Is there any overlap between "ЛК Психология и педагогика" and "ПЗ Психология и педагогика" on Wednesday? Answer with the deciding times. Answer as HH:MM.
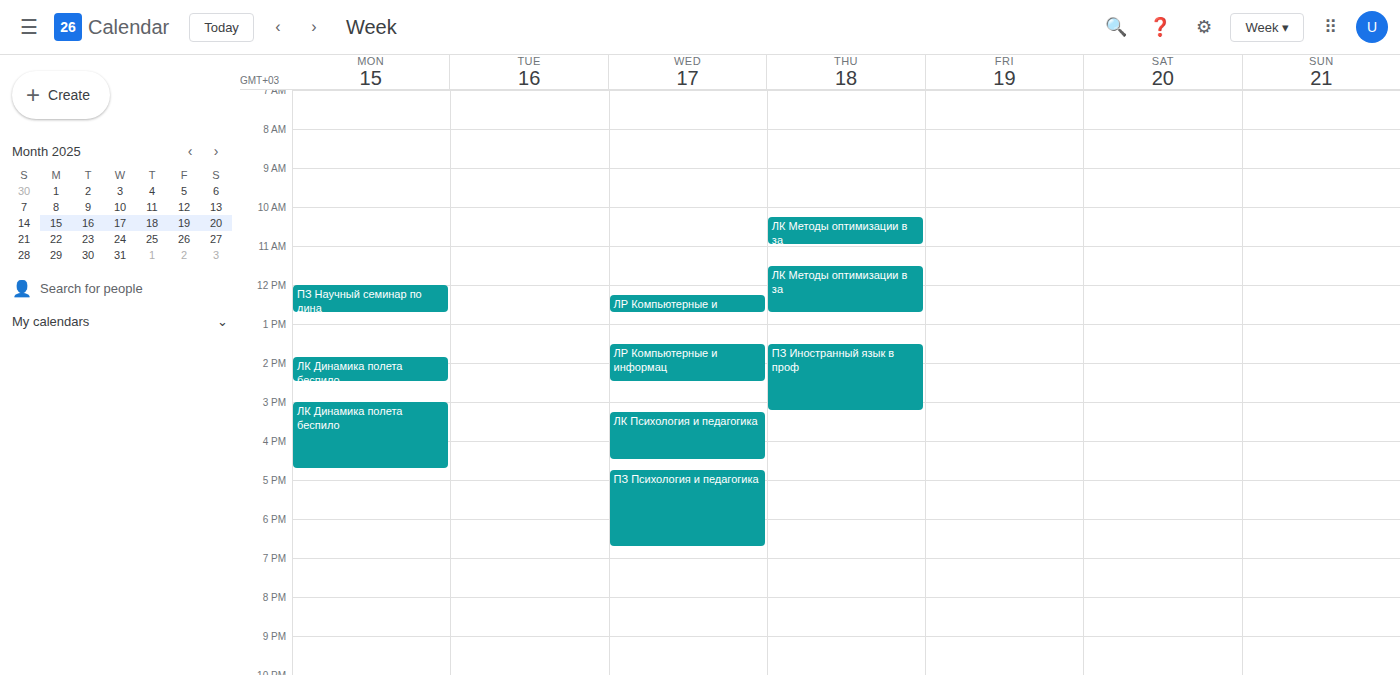
"ЛК Психология и педагогика" ends at 16:30 and "ПЗ Психология и педагогика" starts at 16:45 -- no overlap.